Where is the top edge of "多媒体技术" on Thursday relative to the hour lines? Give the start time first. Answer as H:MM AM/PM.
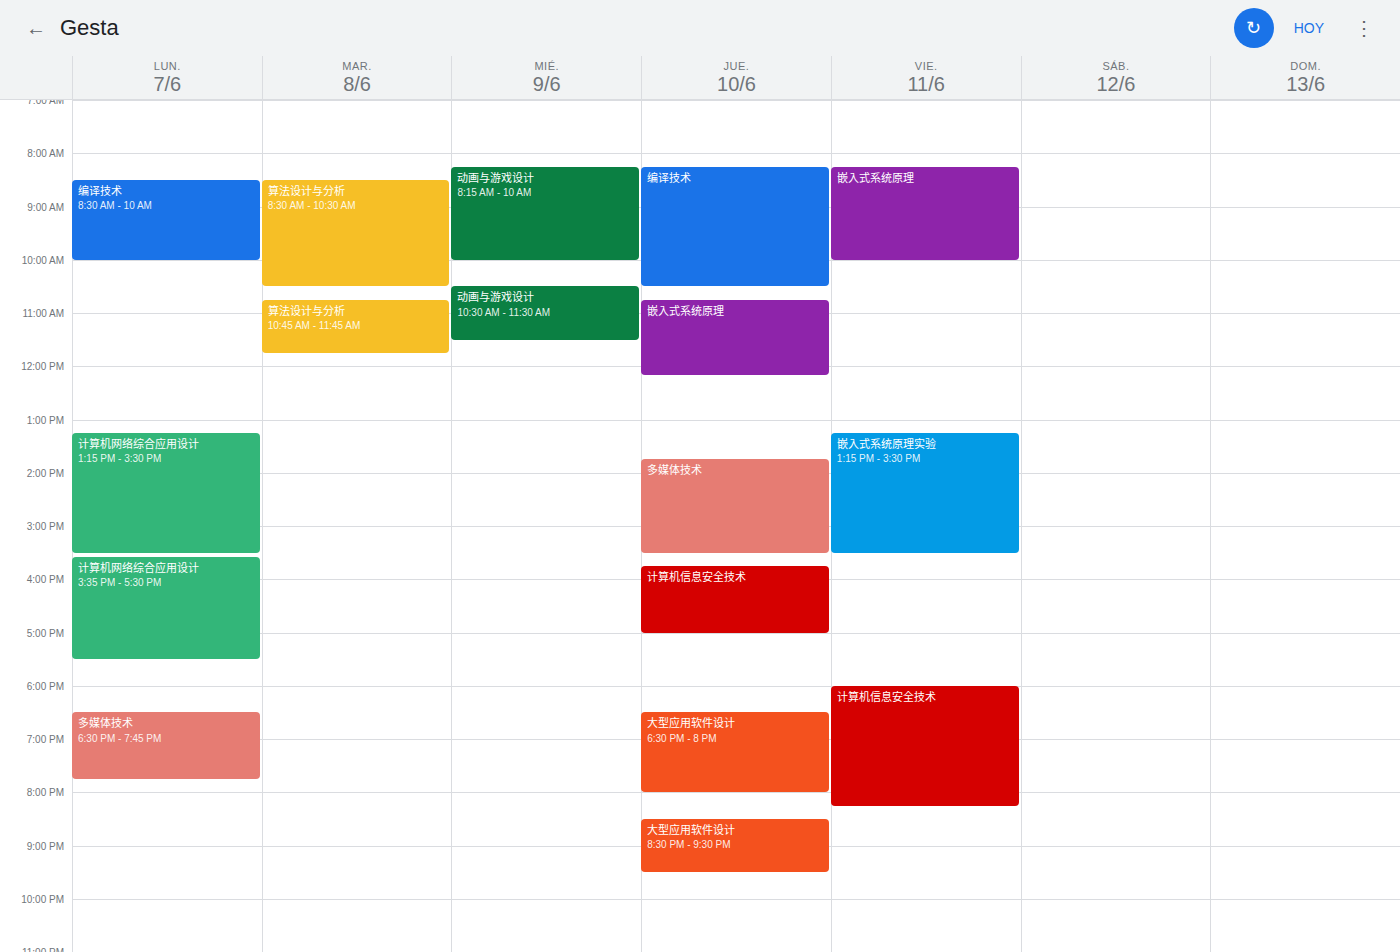
1:45 PM -- neither: three quarters of the way from the 1 PM line to the 2 PM line.